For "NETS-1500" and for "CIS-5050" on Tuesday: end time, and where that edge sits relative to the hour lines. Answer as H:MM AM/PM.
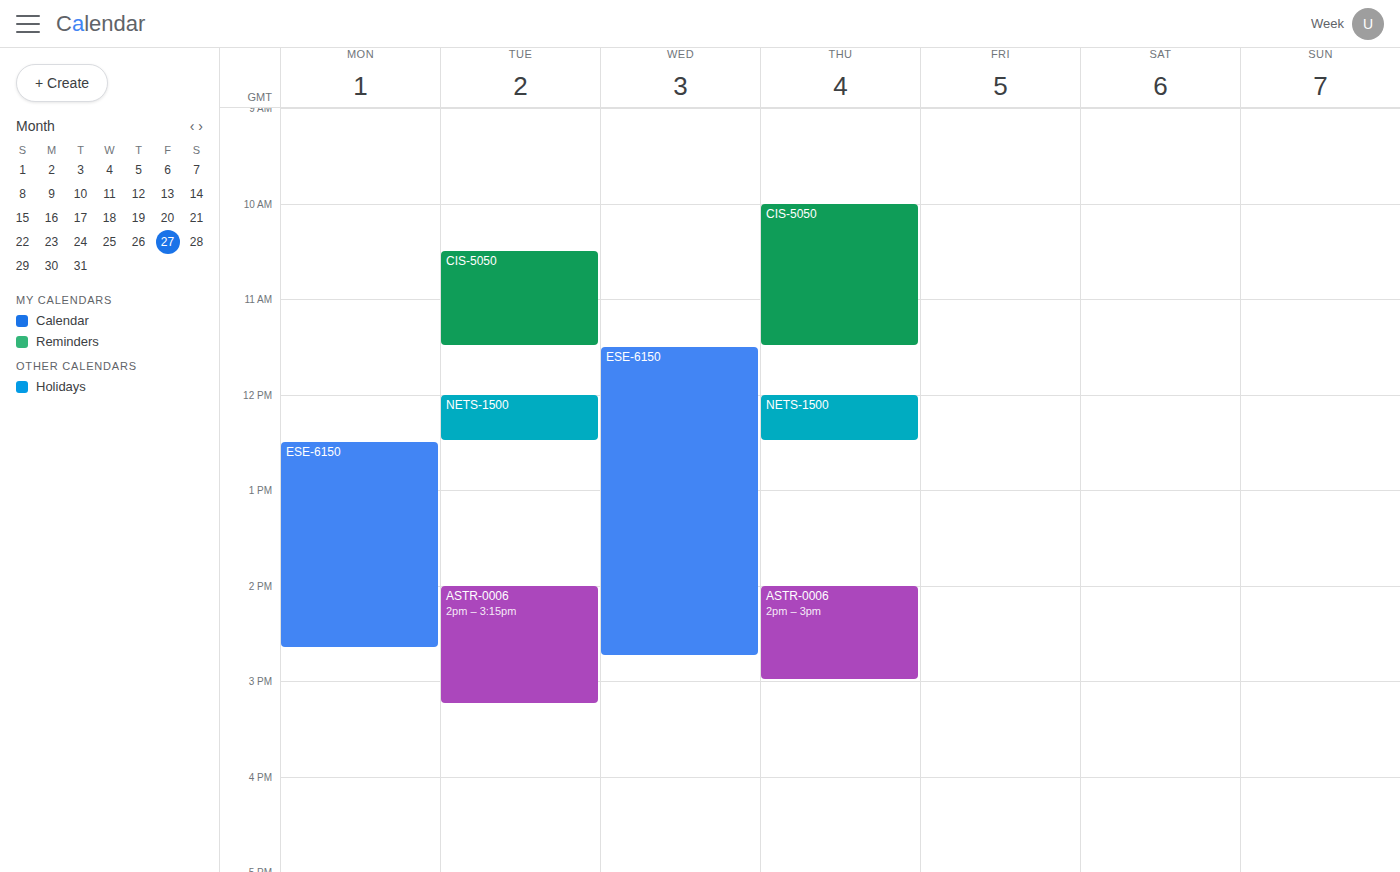
"NETS-1500": 12:30 PM, halfway between the 12 PM and 1 PM lines. "CIS-5050": 11:30 AM, halfway between the 11 AM and 12 PM lines.